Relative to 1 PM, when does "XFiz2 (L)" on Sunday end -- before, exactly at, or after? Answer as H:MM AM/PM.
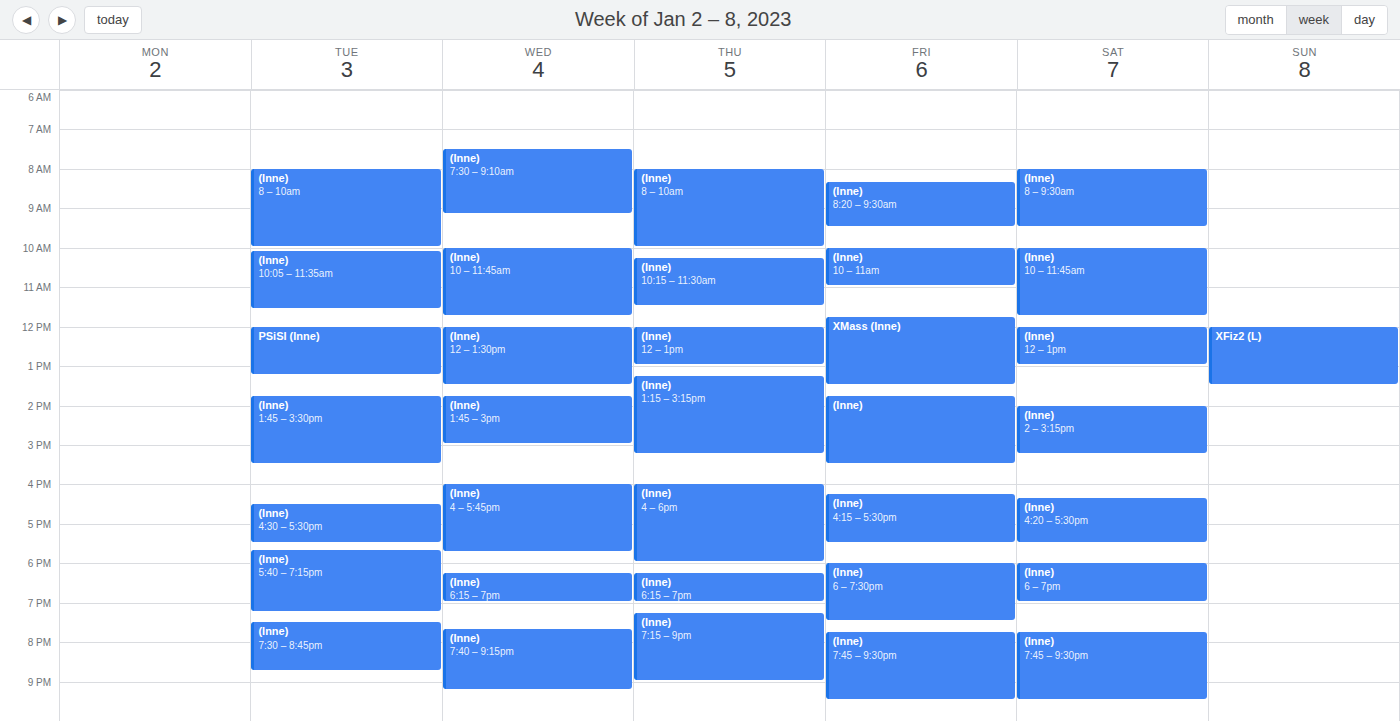
1:30 PM -- after 1 PM, 30 minutes below the 1 PM line.